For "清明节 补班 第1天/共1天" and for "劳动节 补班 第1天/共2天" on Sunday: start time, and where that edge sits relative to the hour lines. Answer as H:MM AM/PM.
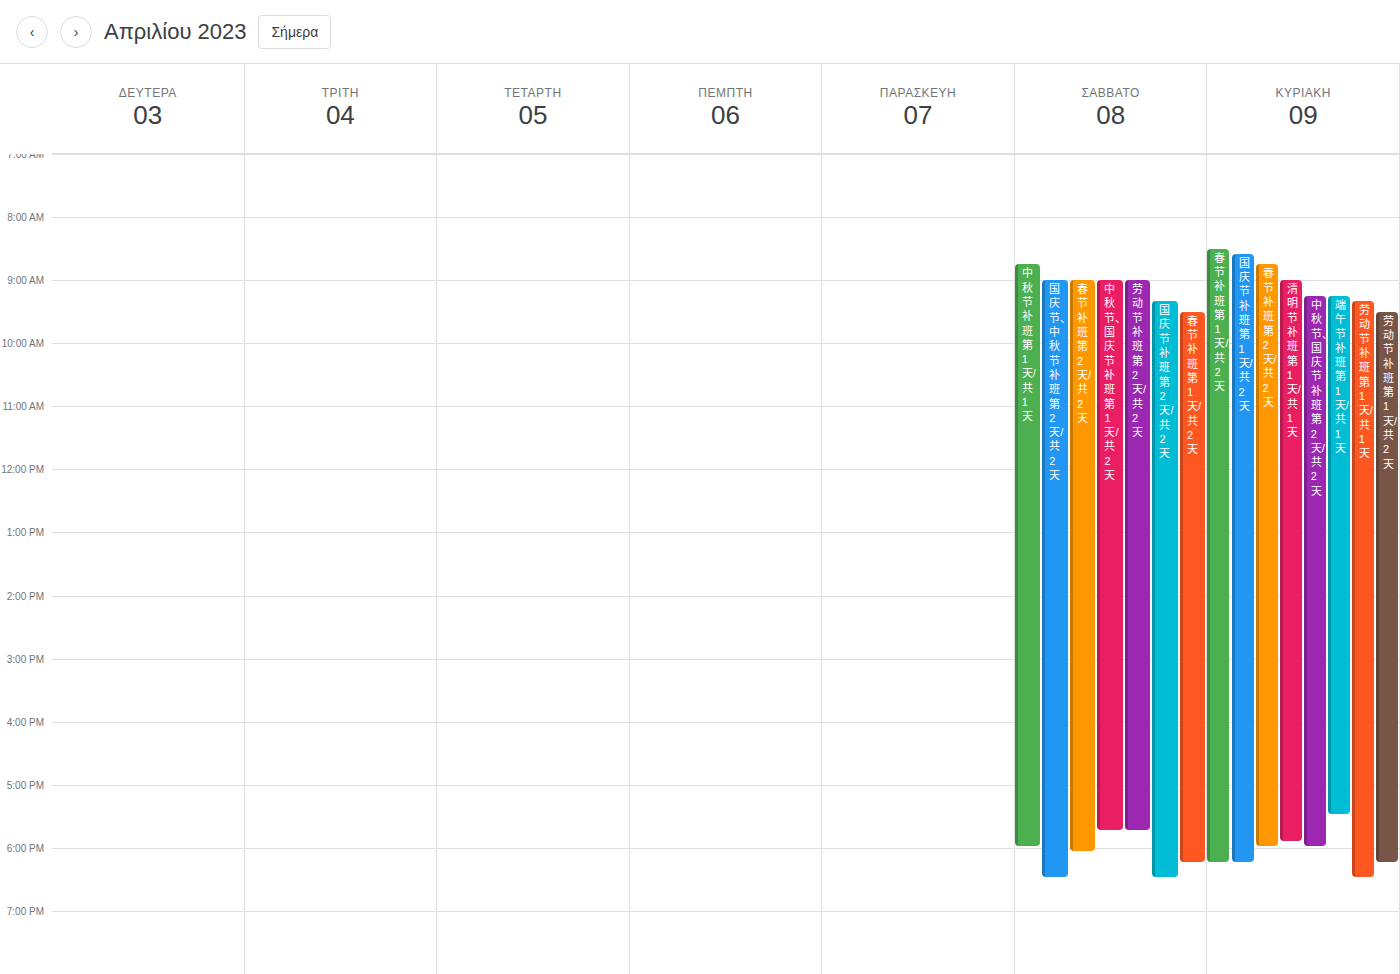
"清明节 补班 第1天/共1天": 9:00 AM, exactly on the 9 AM line. "劳动节 补班 第1天/共2天": 9:30 AM, halfway between the 9 AM and 10 AM lines.